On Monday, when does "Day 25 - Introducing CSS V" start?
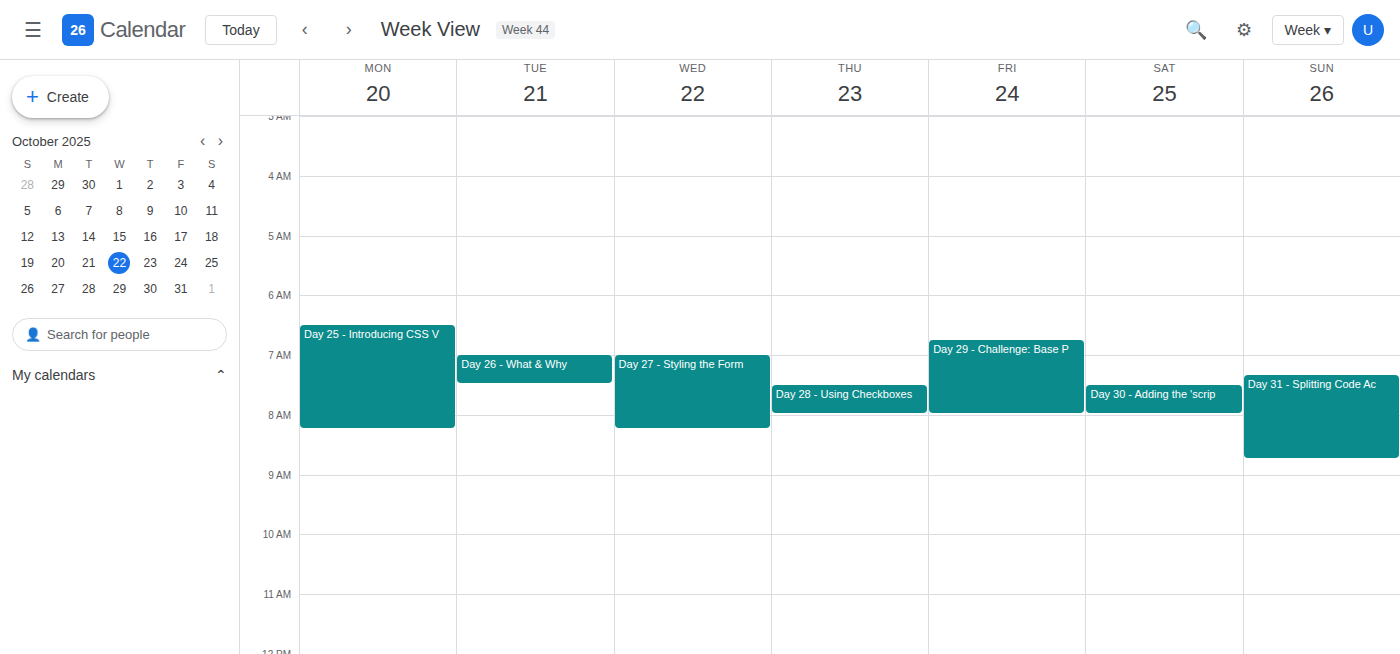
06:30